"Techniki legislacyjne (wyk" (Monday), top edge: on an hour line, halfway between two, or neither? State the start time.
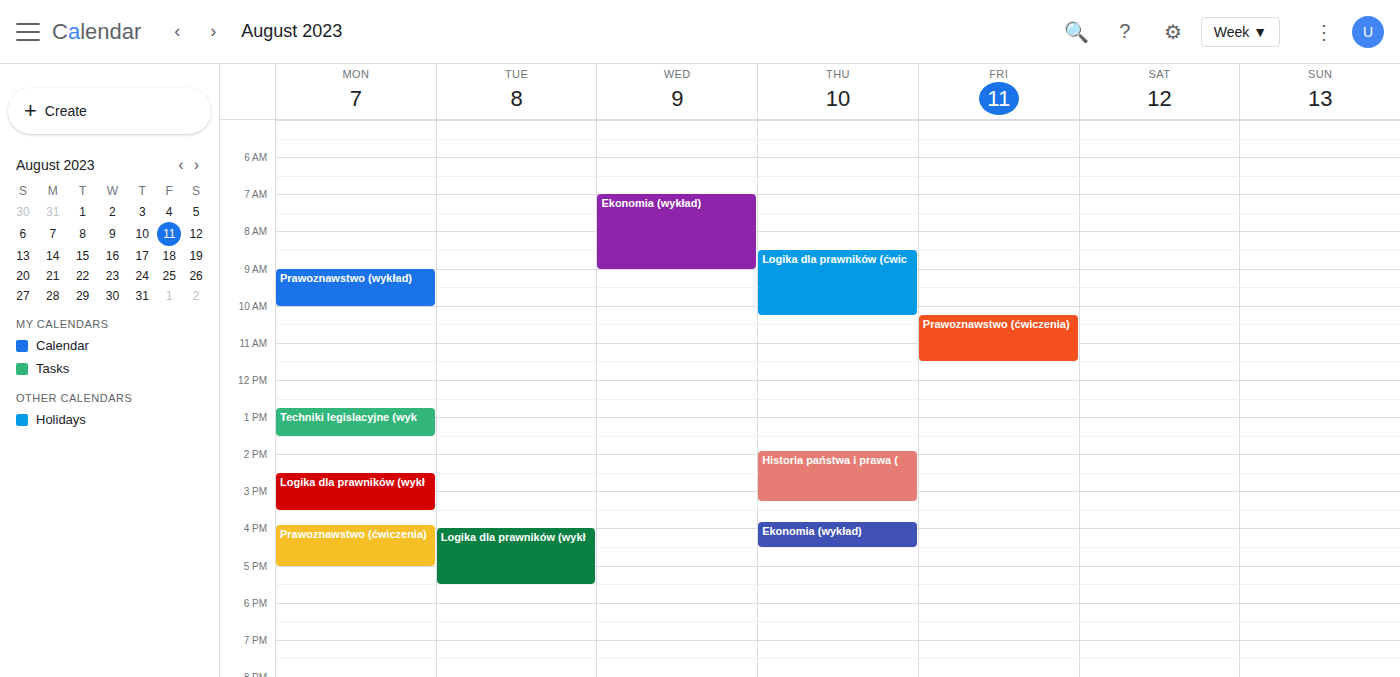
12:45 PM -- neither: three quarters of the way from the 12 PM line to the 1 PM line.